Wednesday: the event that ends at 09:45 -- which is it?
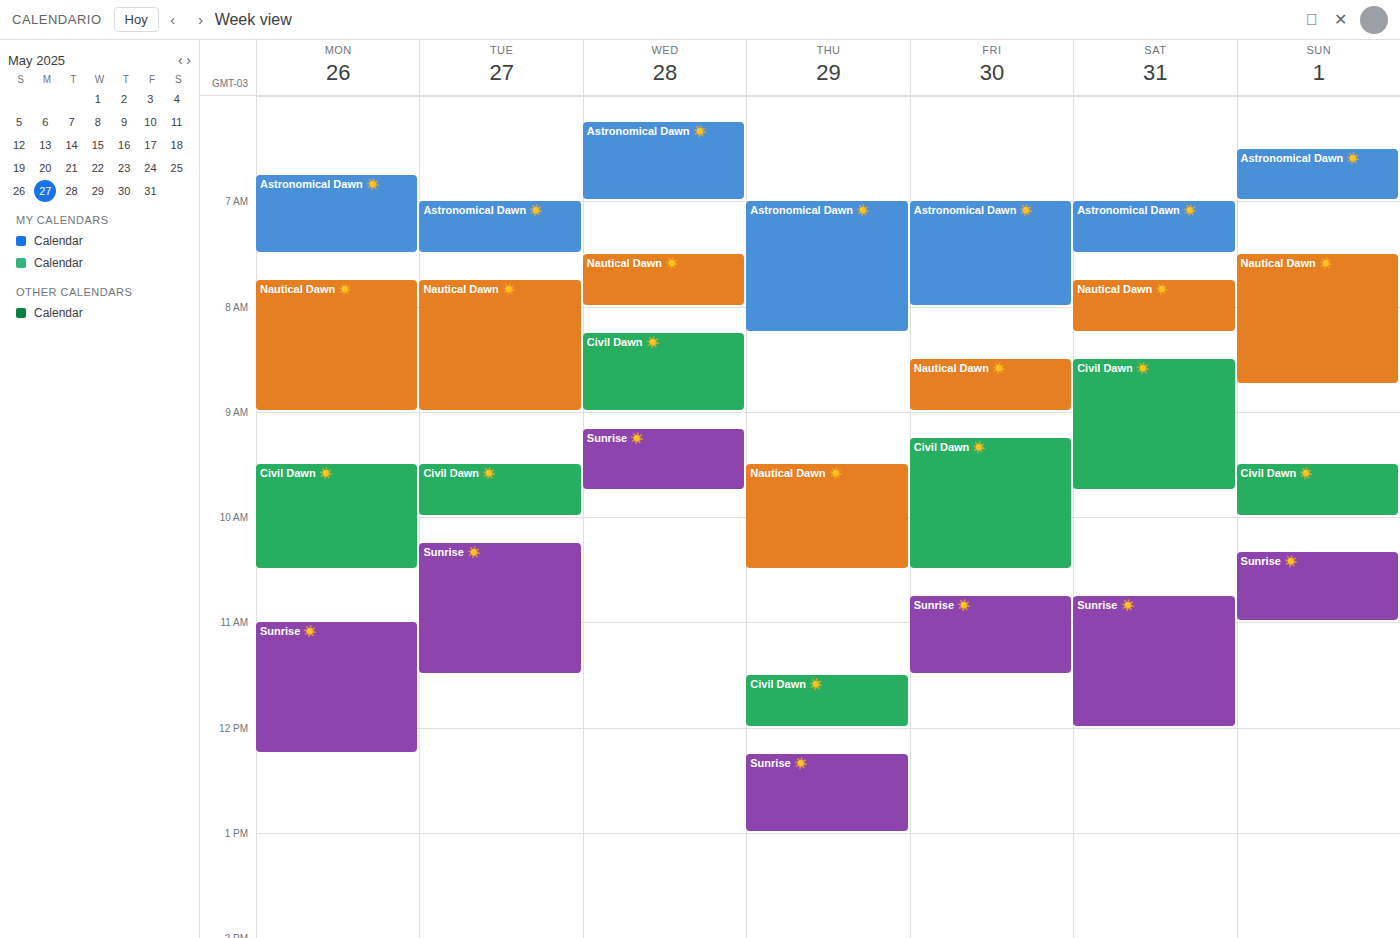
"Sunrise ☀️"